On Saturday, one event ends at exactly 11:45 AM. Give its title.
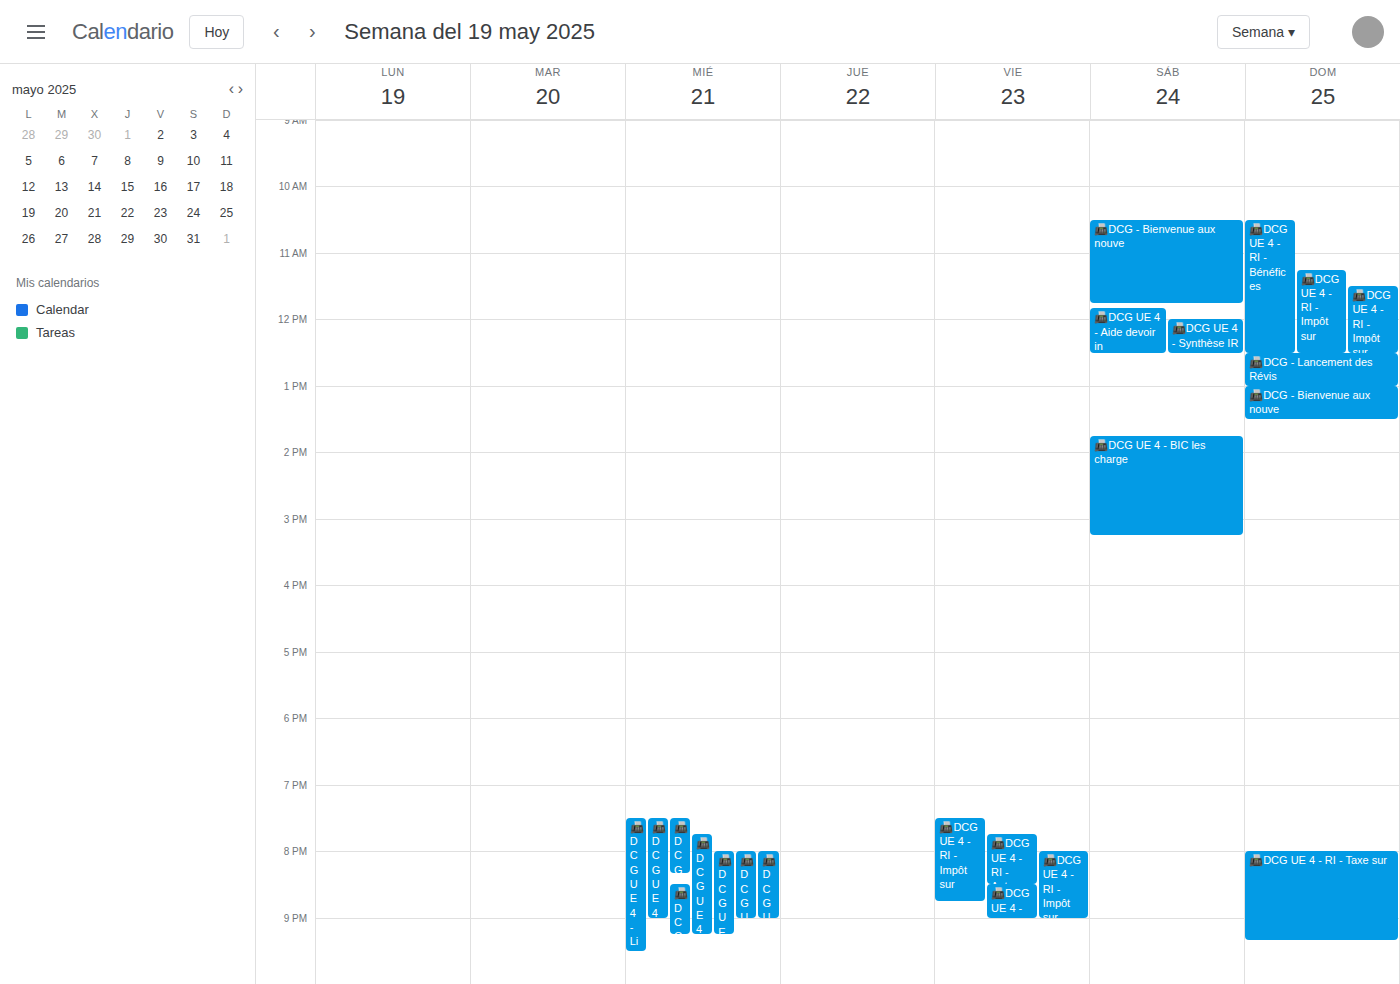
"📠DCG - Bienvenue aux nouve"